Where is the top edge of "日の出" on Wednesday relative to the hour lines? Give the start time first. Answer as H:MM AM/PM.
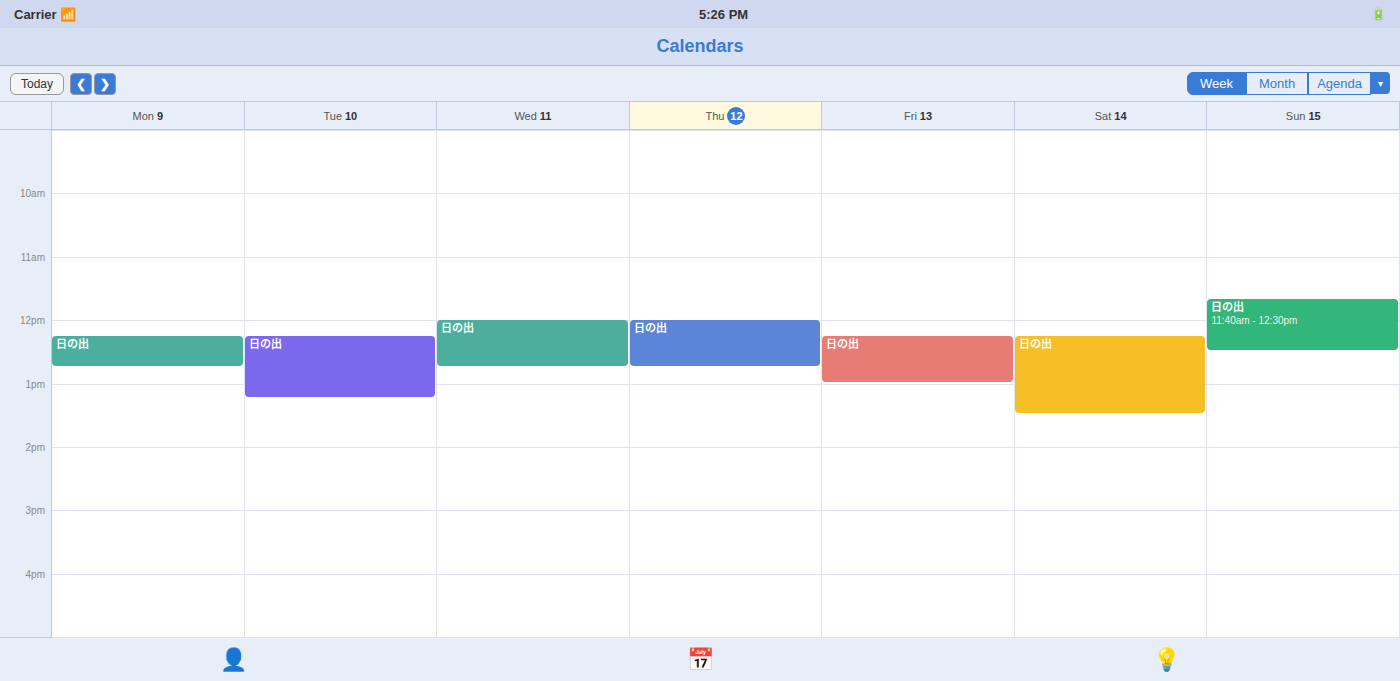
12:00 PM -- exactly on the 12 PM line.